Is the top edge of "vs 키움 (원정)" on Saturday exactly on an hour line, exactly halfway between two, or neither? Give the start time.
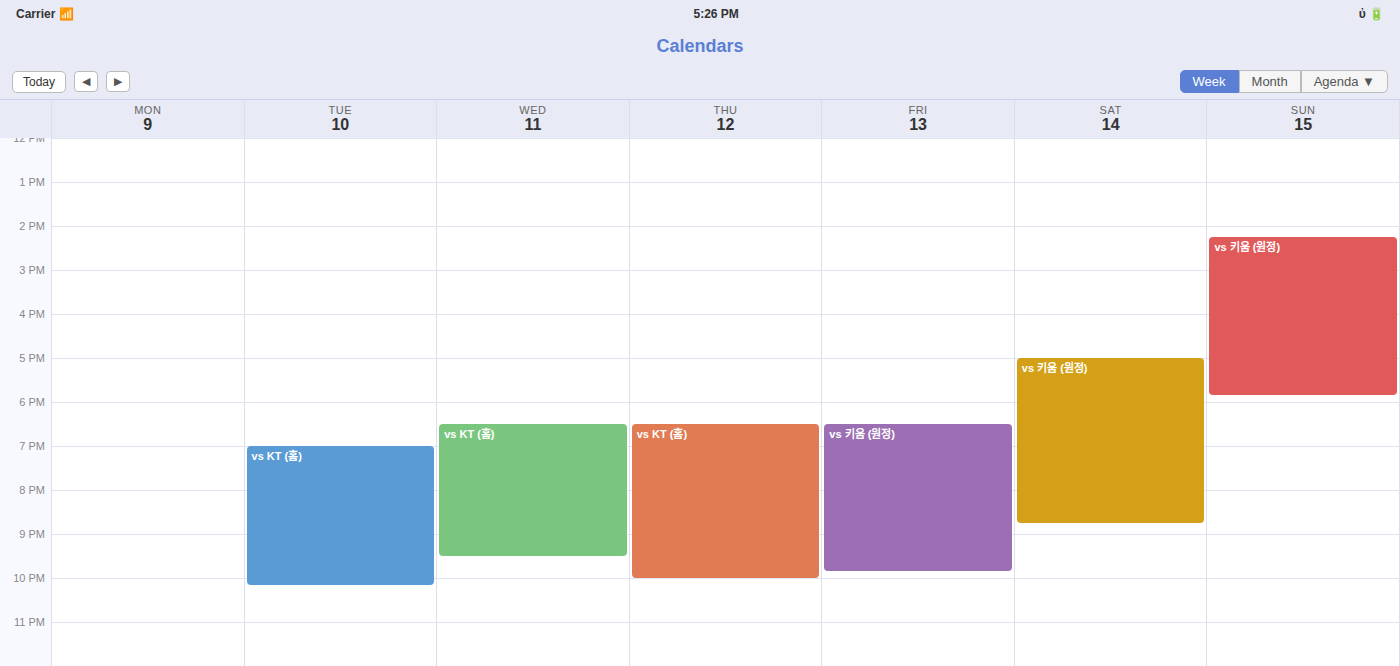
5:00 PM -- exactly on the 5 PM line.